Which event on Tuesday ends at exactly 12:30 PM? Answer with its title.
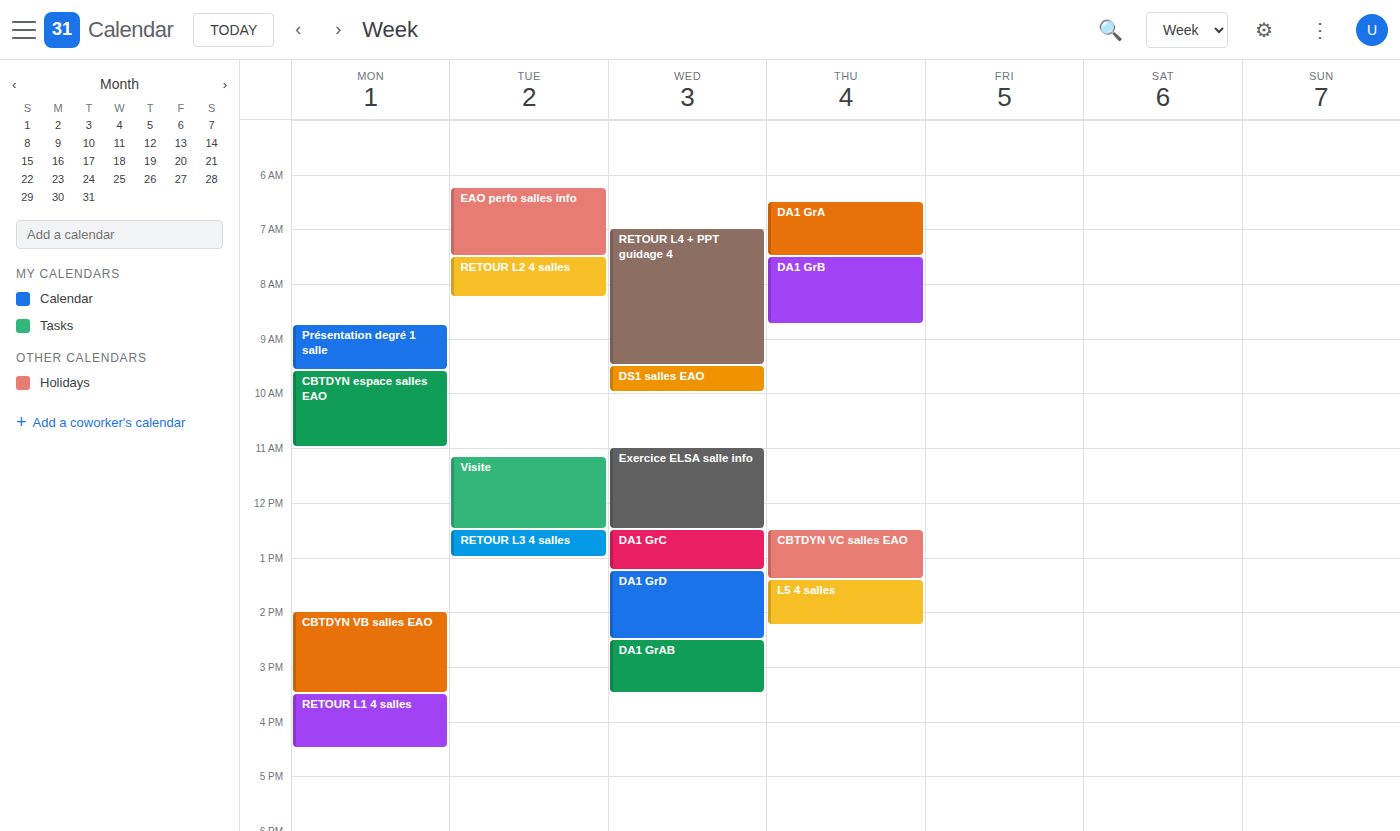
"Visite"